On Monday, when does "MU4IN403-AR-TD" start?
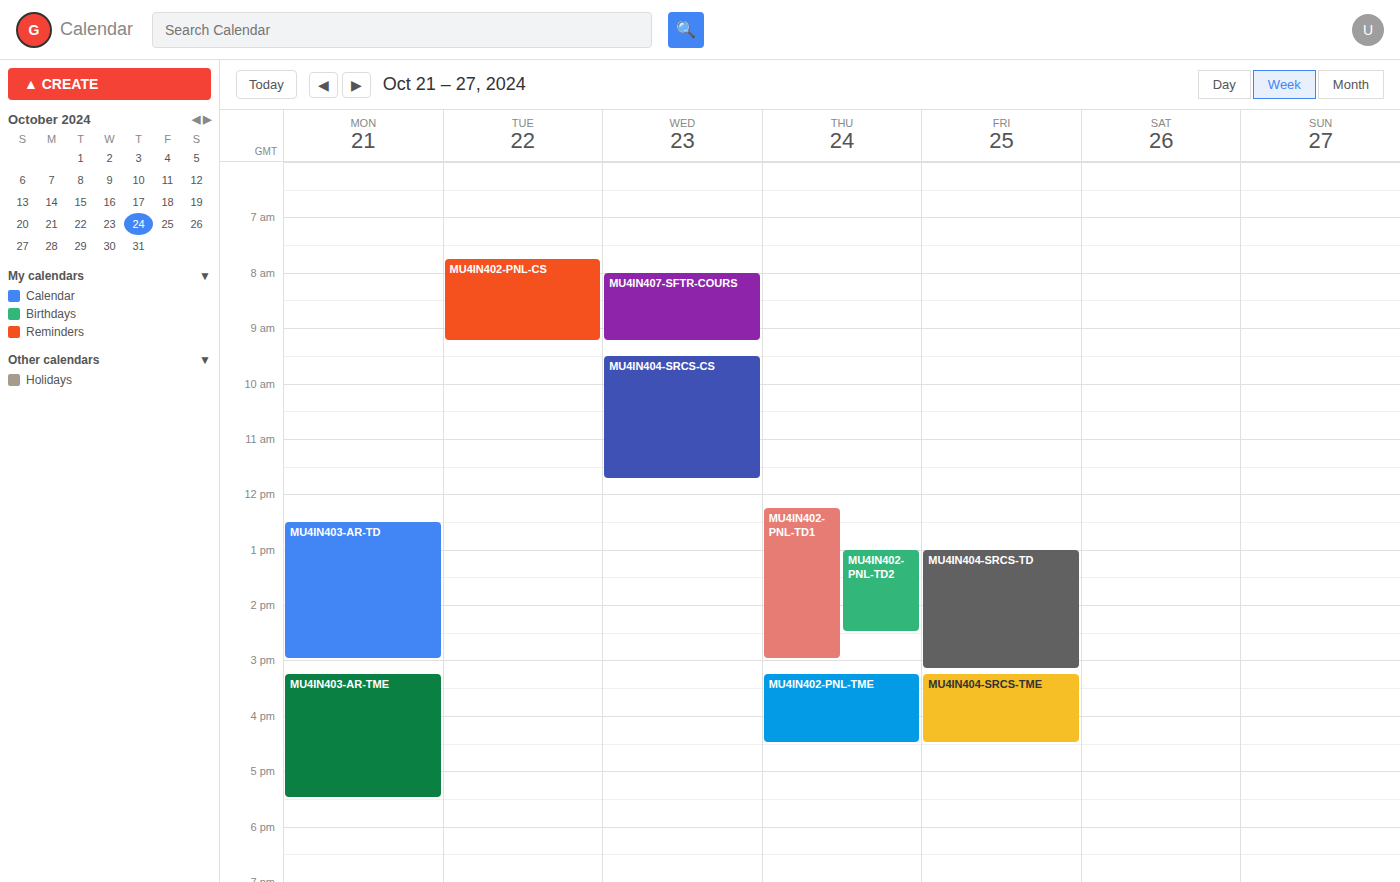
12:30 PM